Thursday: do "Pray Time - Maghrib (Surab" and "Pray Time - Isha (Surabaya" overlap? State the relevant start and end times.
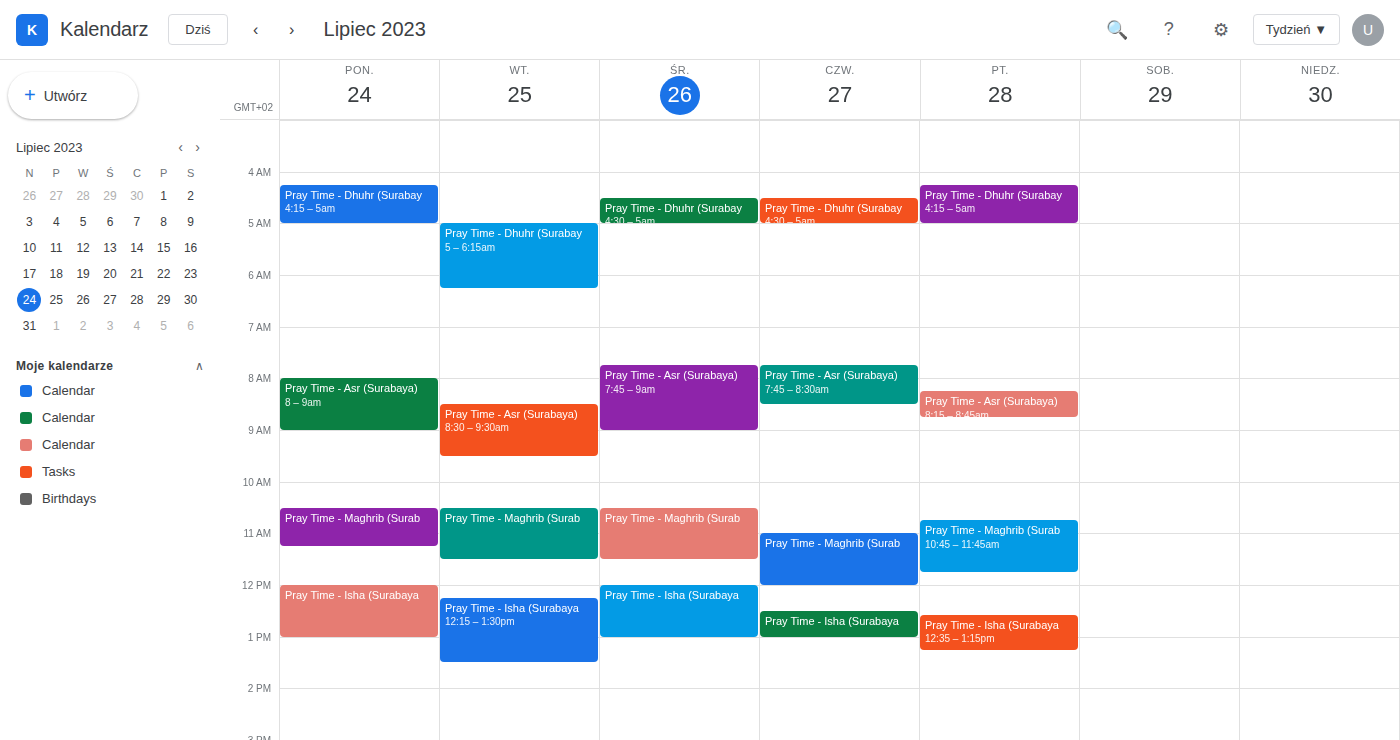
"Pray Time - Maghrib (Surab" ends at 12:00 PM and "Pray Time - Isha (Surabaya" starts at 12:30 PM -- no overlap.